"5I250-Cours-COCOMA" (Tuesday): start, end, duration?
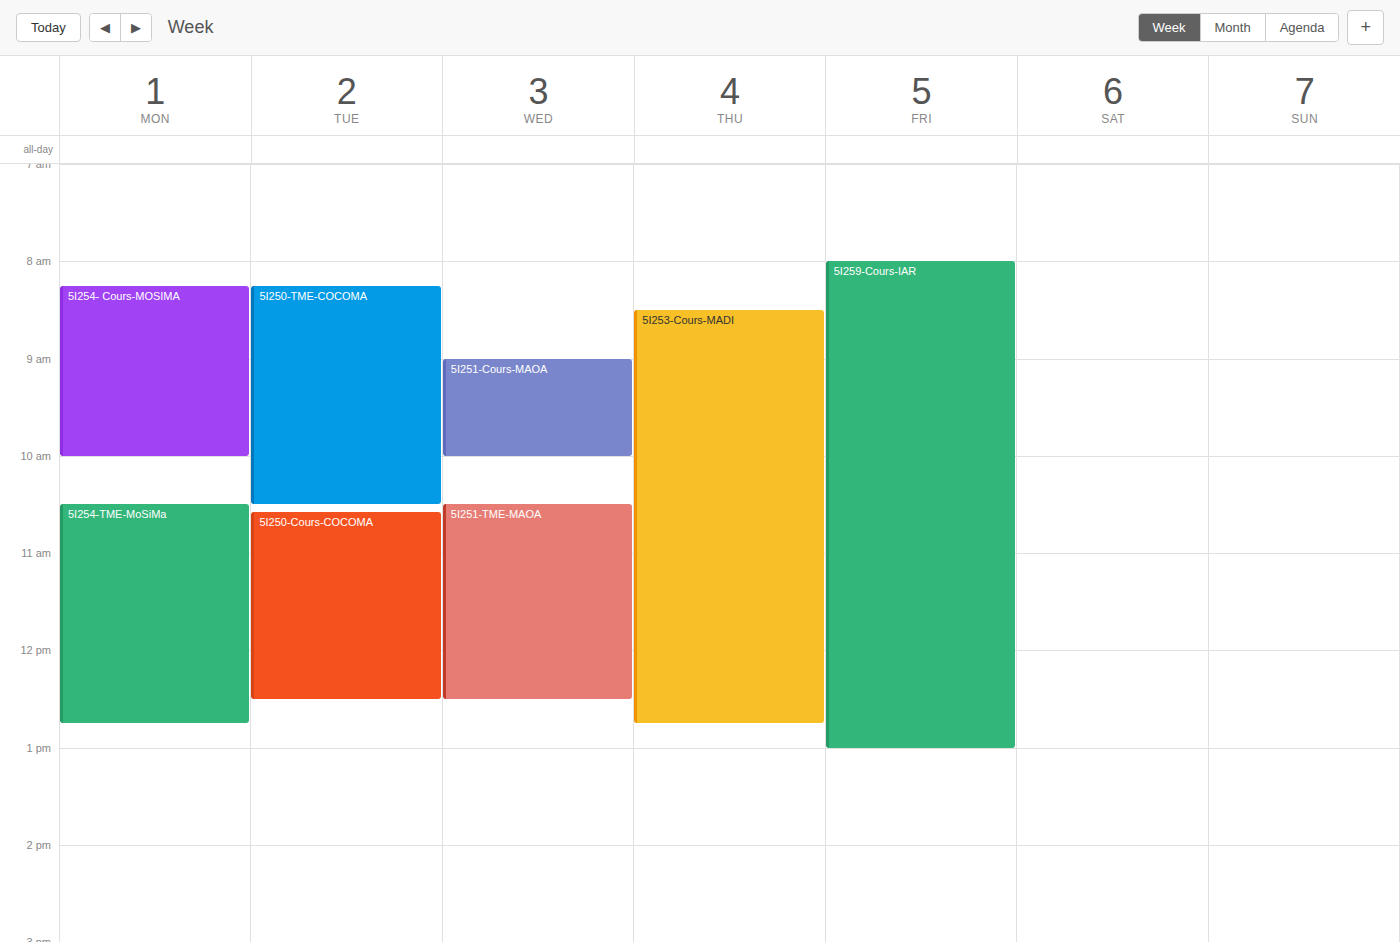
10:35 AM to 12:30 PM, 1 hour 55 minutes